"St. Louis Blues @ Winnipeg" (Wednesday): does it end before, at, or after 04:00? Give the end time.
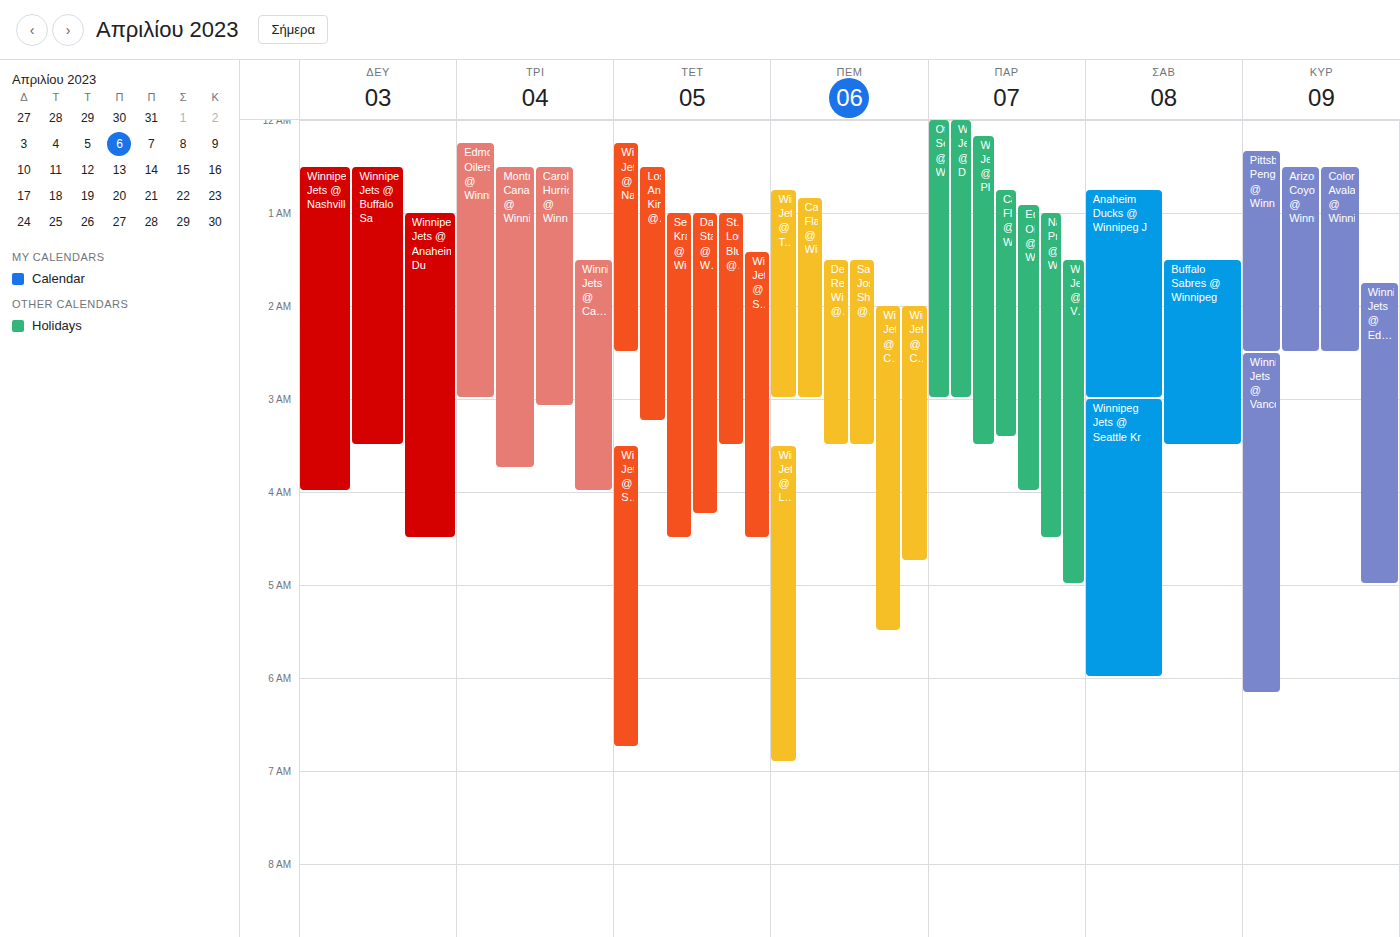
03:30 -- before 04:00, 30 minutes above the 04:00 line.